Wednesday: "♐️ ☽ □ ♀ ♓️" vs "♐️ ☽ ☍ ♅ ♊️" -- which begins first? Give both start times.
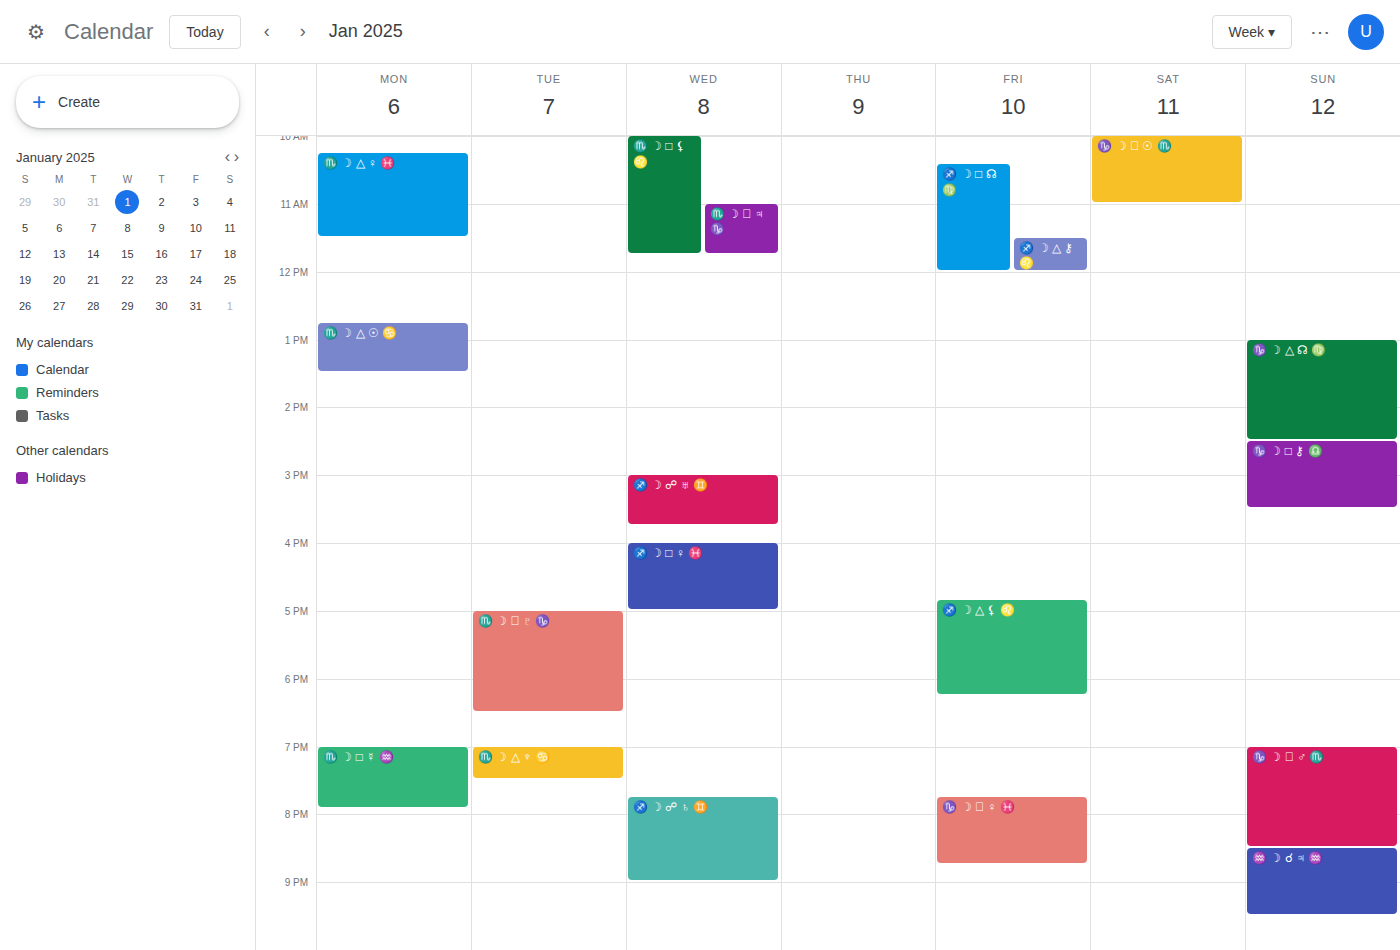
"♐️ ☽ ☍ ♅ ♊️" 3:00 PM; "♐️ ☽ □ ♀ ♓️" 4:00 PM.